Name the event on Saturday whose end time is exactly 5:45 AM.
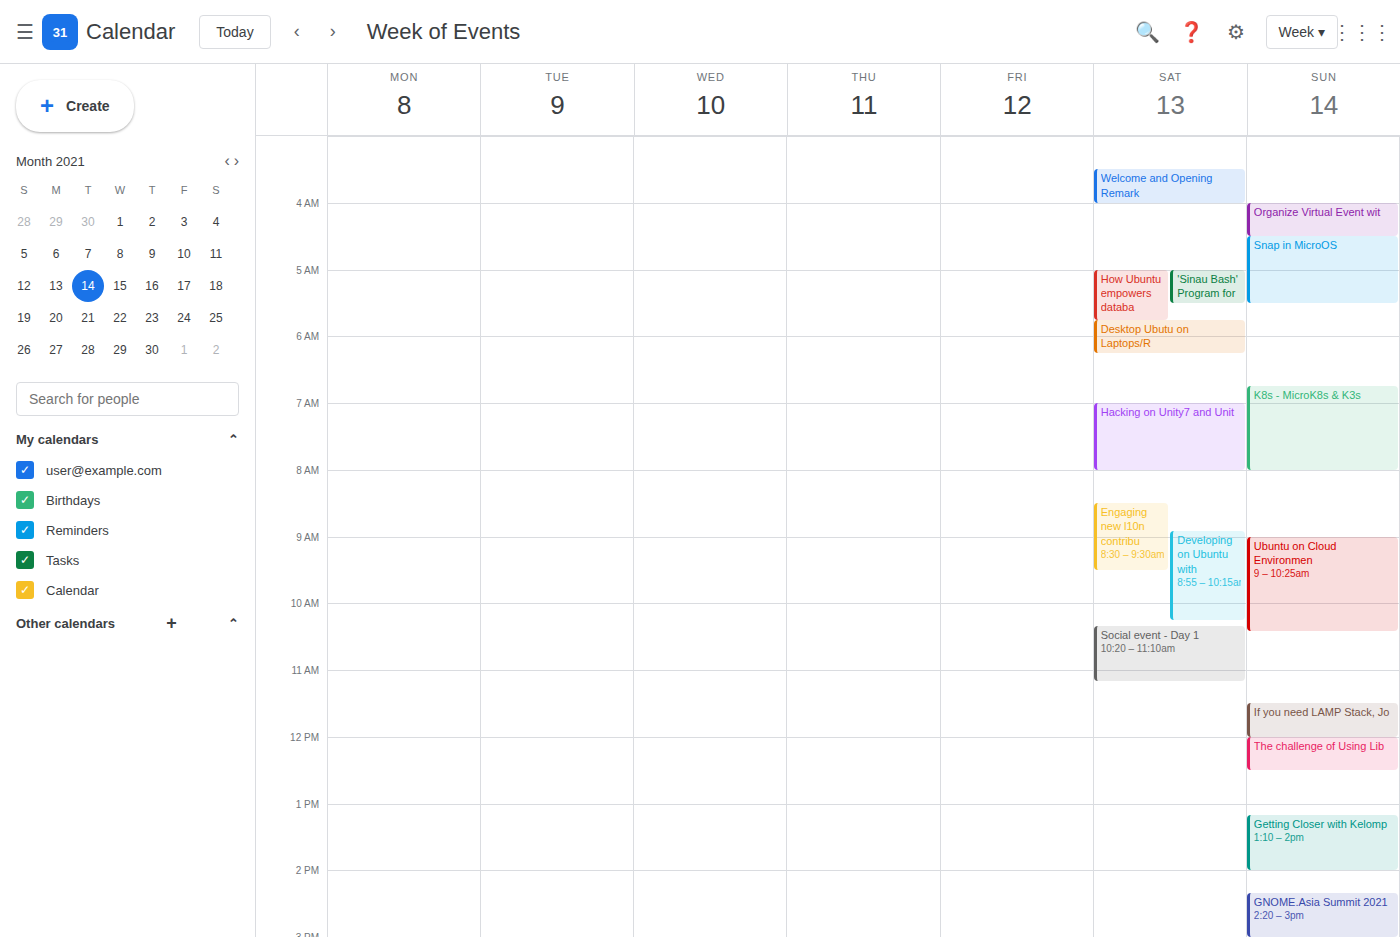
"How Ubuntu empowers databa"